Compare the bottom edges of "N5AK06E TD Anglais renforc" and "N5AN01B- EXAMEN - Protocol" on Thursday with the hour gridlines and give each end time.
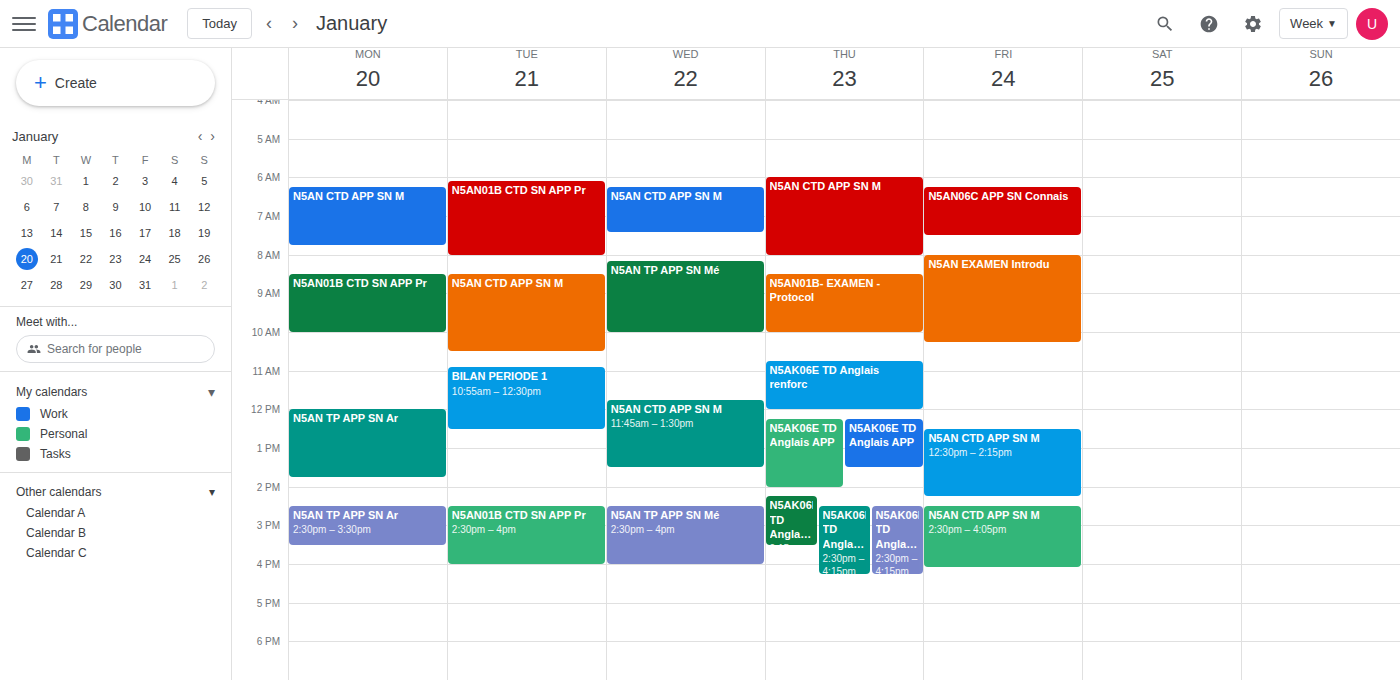
"N5AK06E TD Anglais renforc": 12:00 PM, exactly on the 12 PM line. "N5AN01B- EXAMEN - Protocol": 10:00 AM, exactly on the 10 AM line.